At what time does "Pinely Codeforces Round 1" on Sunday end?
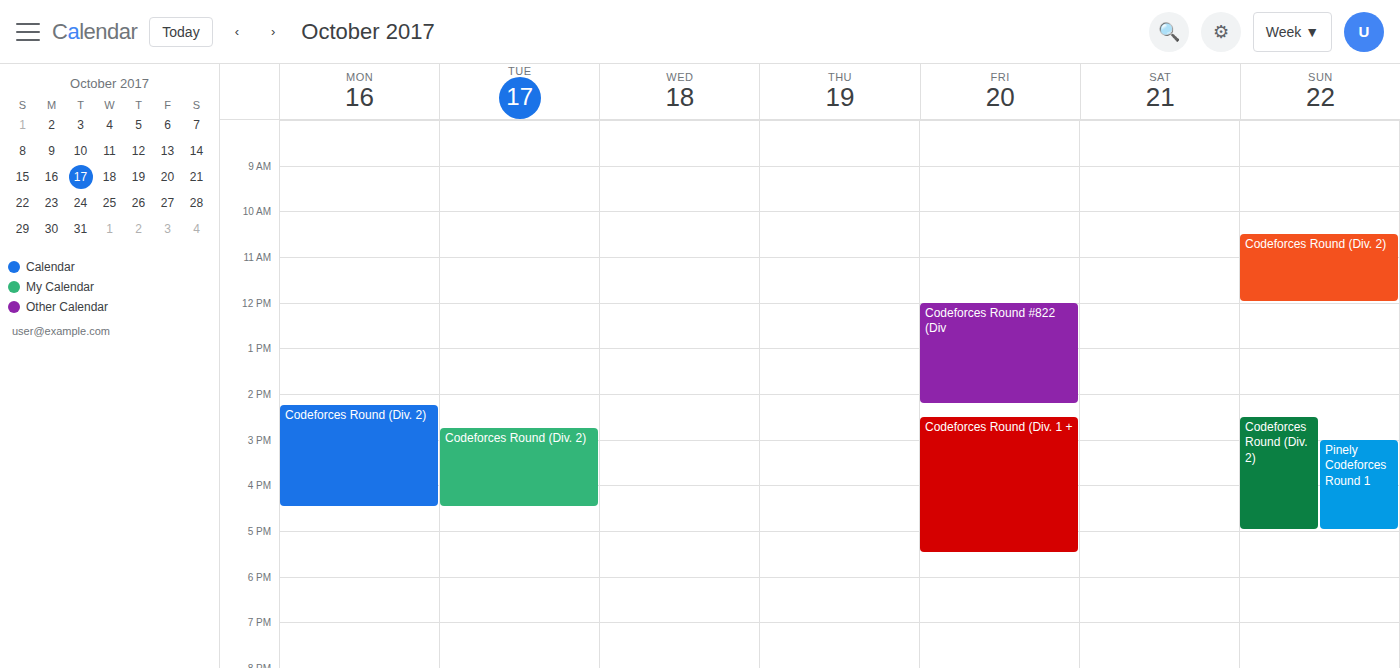
5:00 PM